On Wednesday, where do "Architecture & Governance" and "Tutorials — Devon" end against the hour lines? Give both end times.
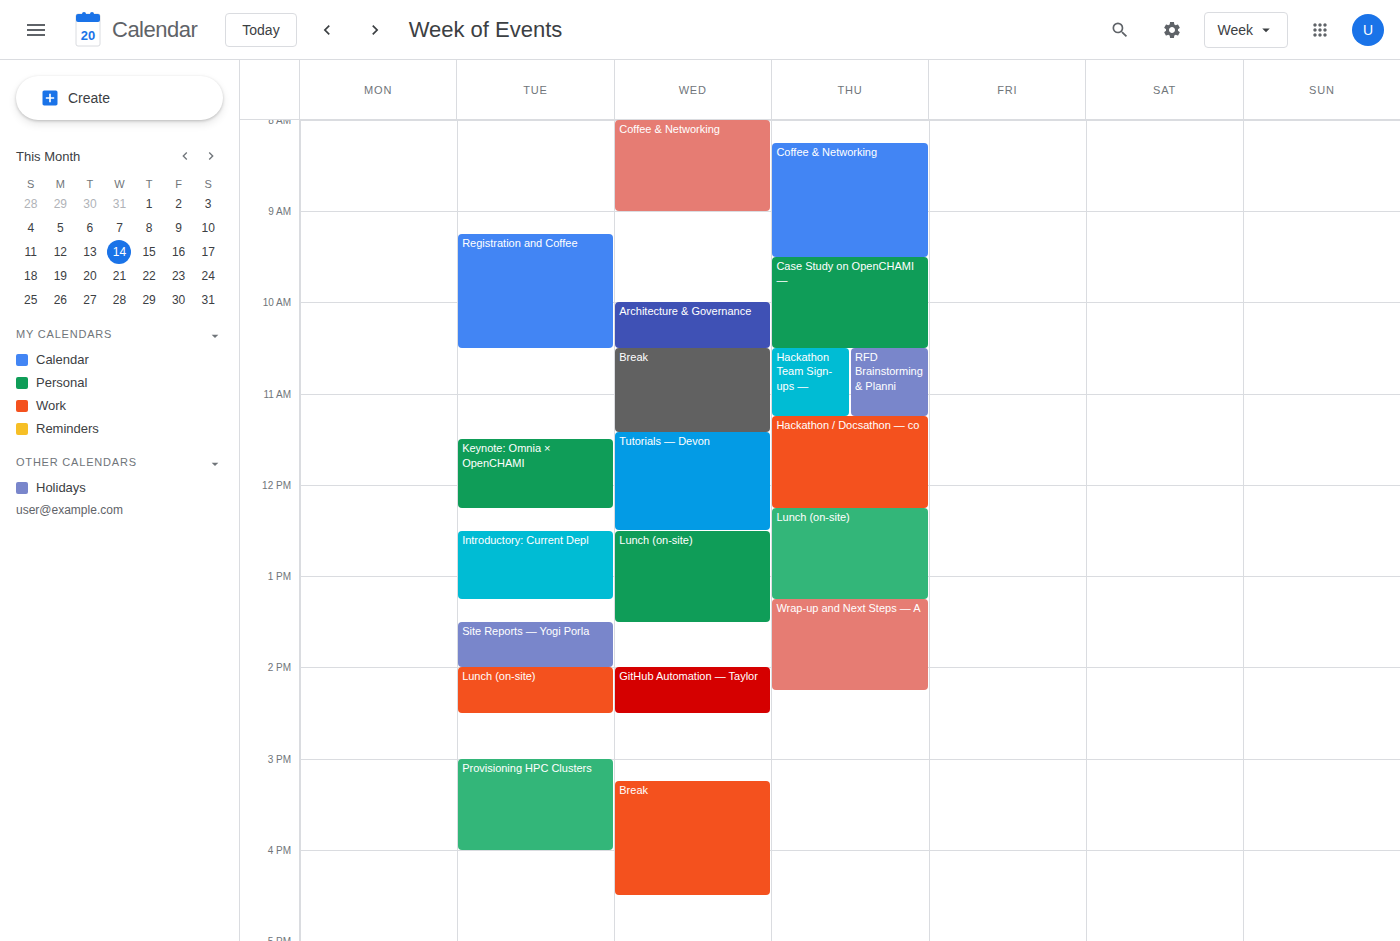
"Architecture & Governance": 10:30, halfway between the 10:00 and 11:00 lines. "Tutorials — Devon": 12:30, halfway between the 12:00 and 13:00 lines.